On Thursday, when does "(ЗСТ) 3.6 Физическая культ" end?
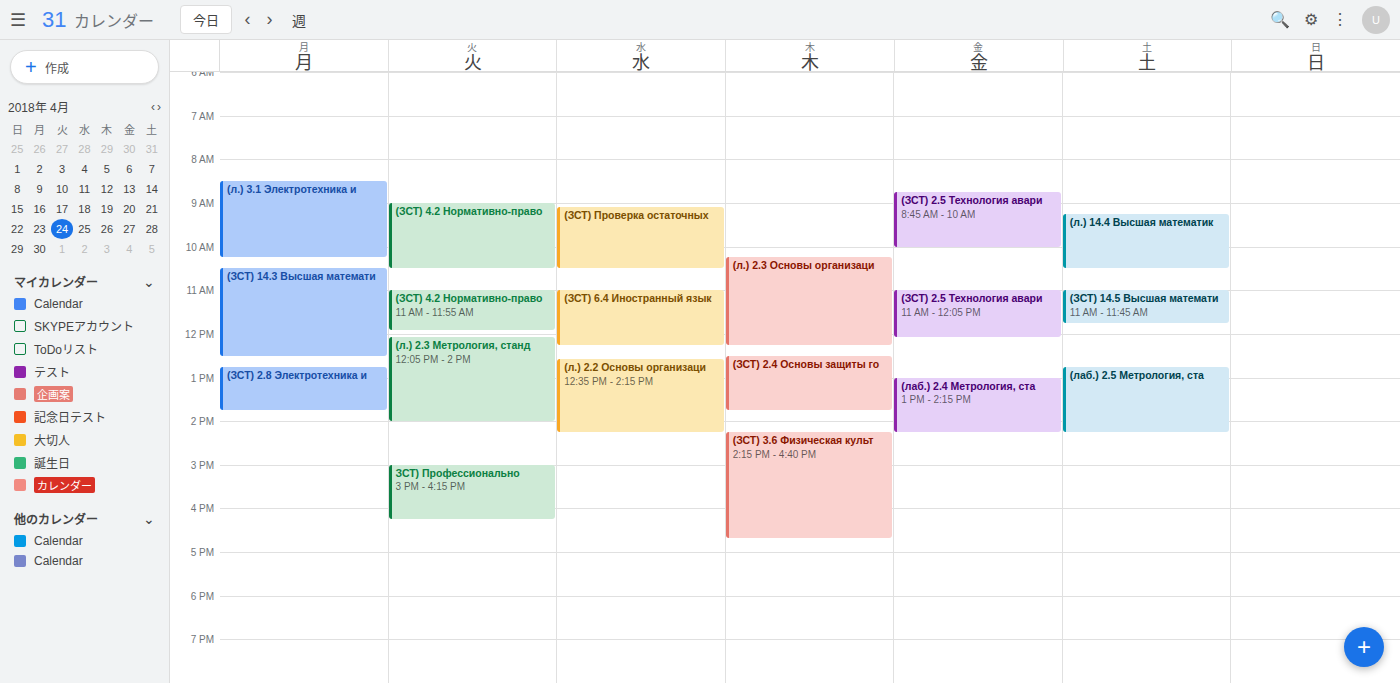
4:40 PM